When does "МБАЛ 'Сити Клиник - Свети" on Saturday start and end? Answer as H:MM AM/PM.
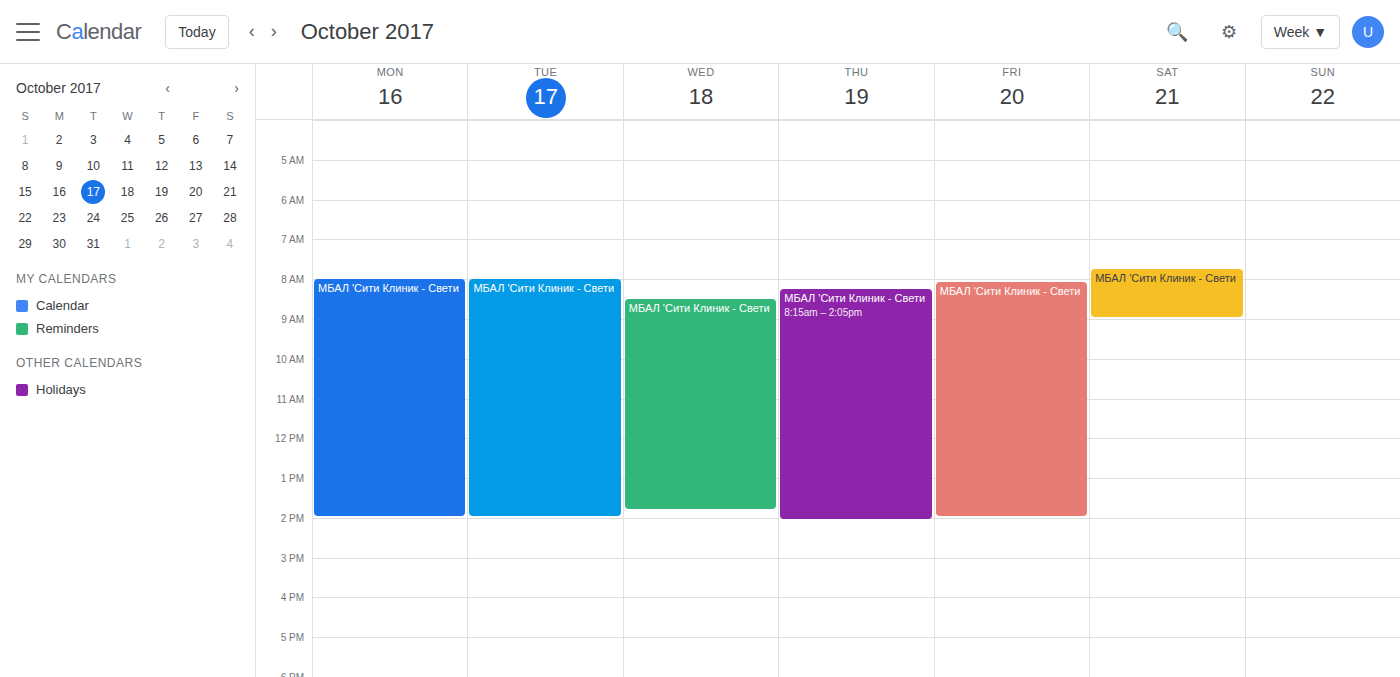
7:45 AM to 9:00 AM